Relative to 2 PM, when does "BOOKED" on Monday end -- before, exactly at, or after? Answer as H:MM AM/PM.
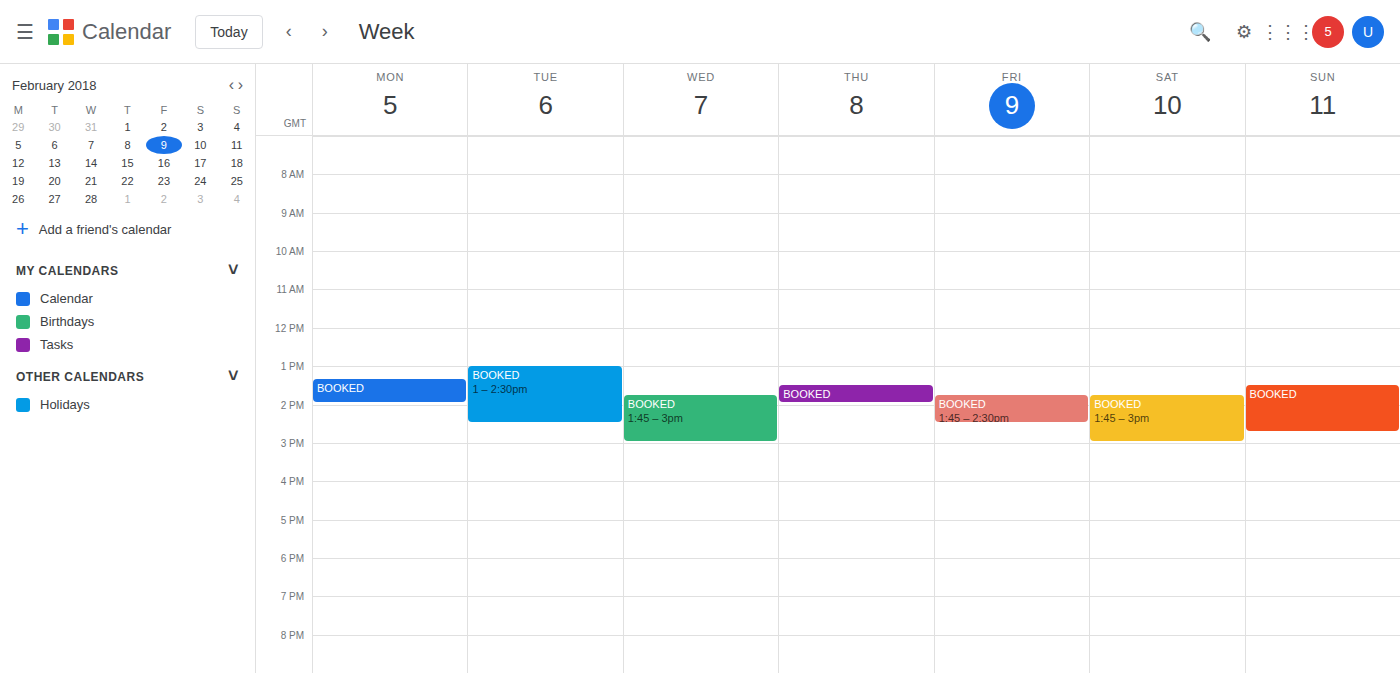
2:00 PM -- exactly at 2 PM, on the 2 PM line.